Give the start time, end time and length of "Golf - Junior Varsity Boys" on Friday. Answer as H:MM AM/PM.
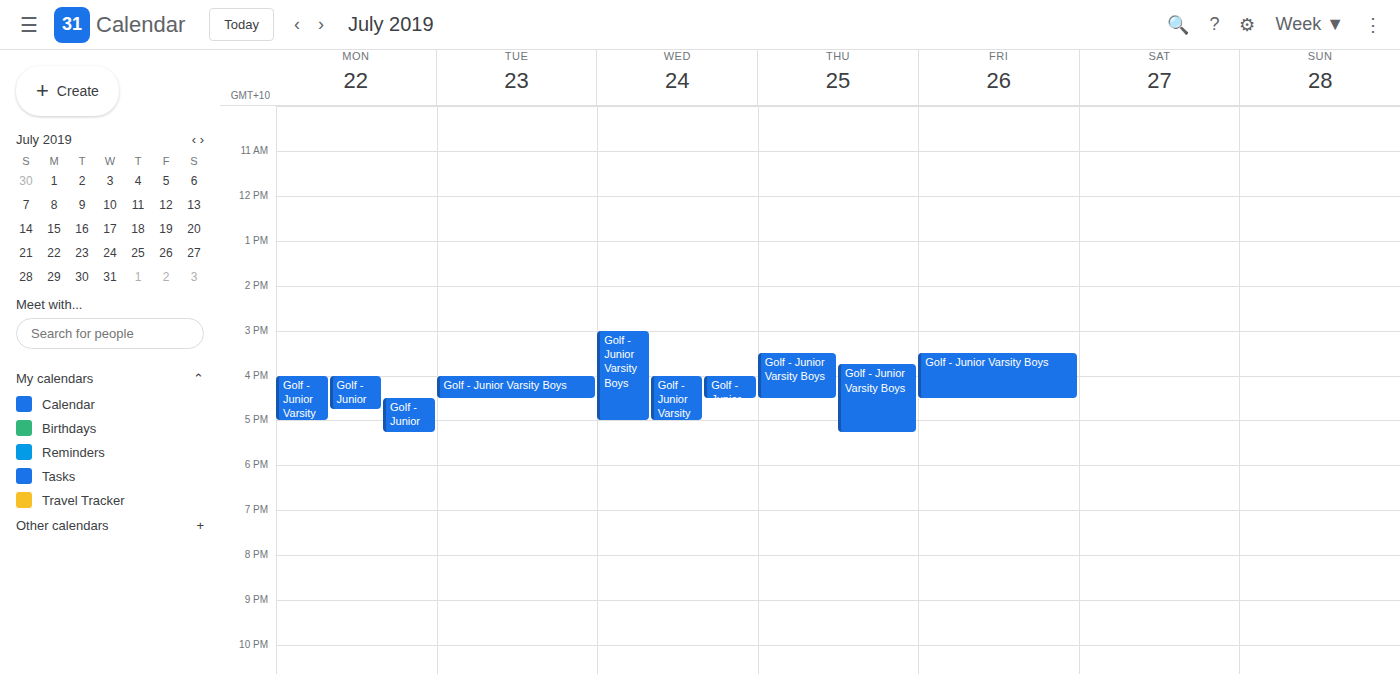
3:30 PM to 4:30 PM, 1 hour